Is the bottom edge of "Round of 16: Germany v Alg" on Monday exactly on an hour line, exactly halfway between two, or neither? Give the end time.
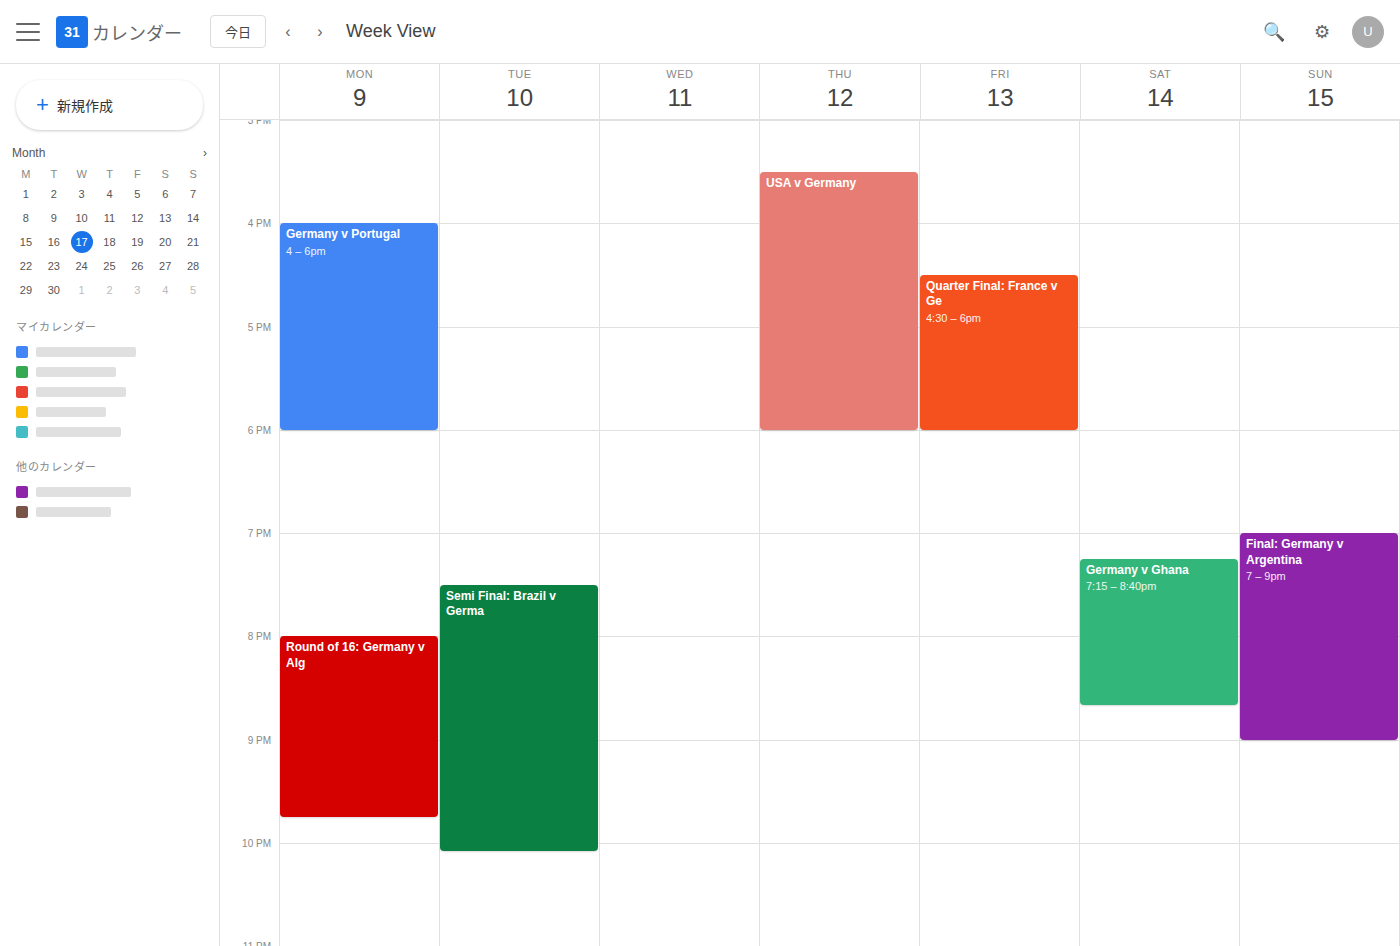
9:45 PM -- neither: three quarters of the way from the 9 PM line to the 10 PM line.